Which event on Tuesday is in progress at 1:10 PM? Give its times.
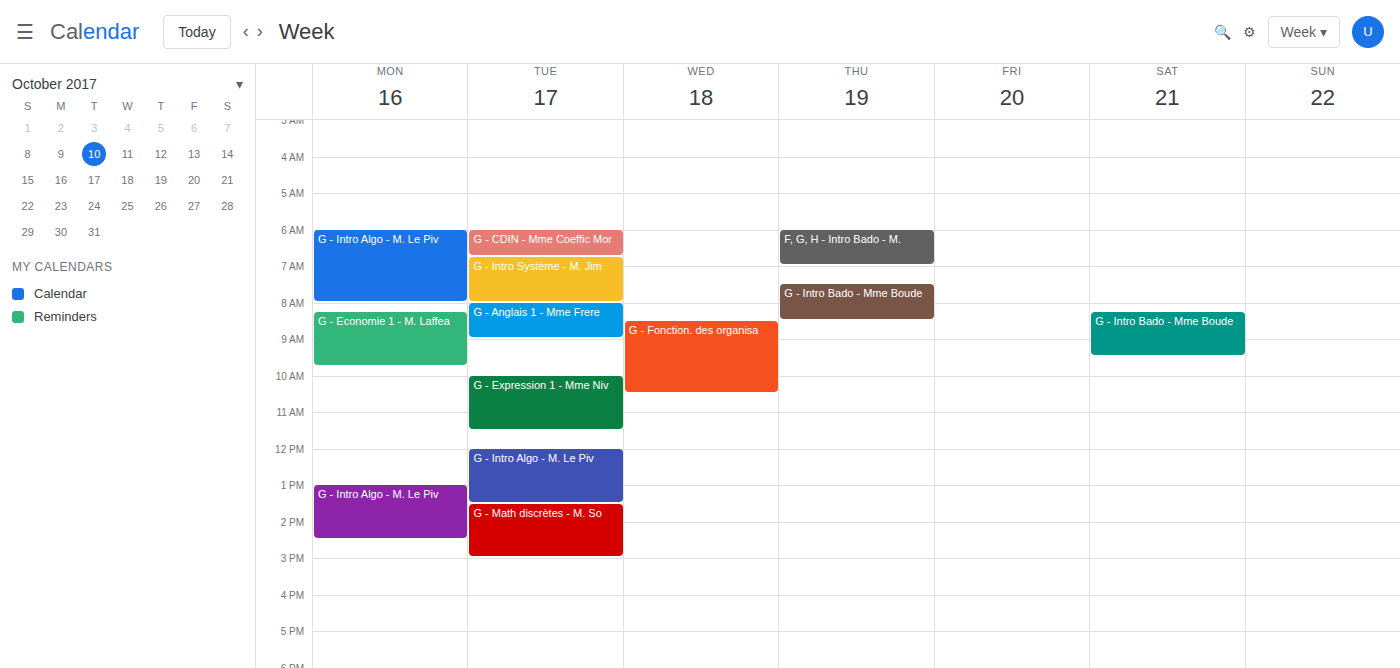
"G - Intro Algo - M. Le Piv", 12:00 PM to 1:30 PM